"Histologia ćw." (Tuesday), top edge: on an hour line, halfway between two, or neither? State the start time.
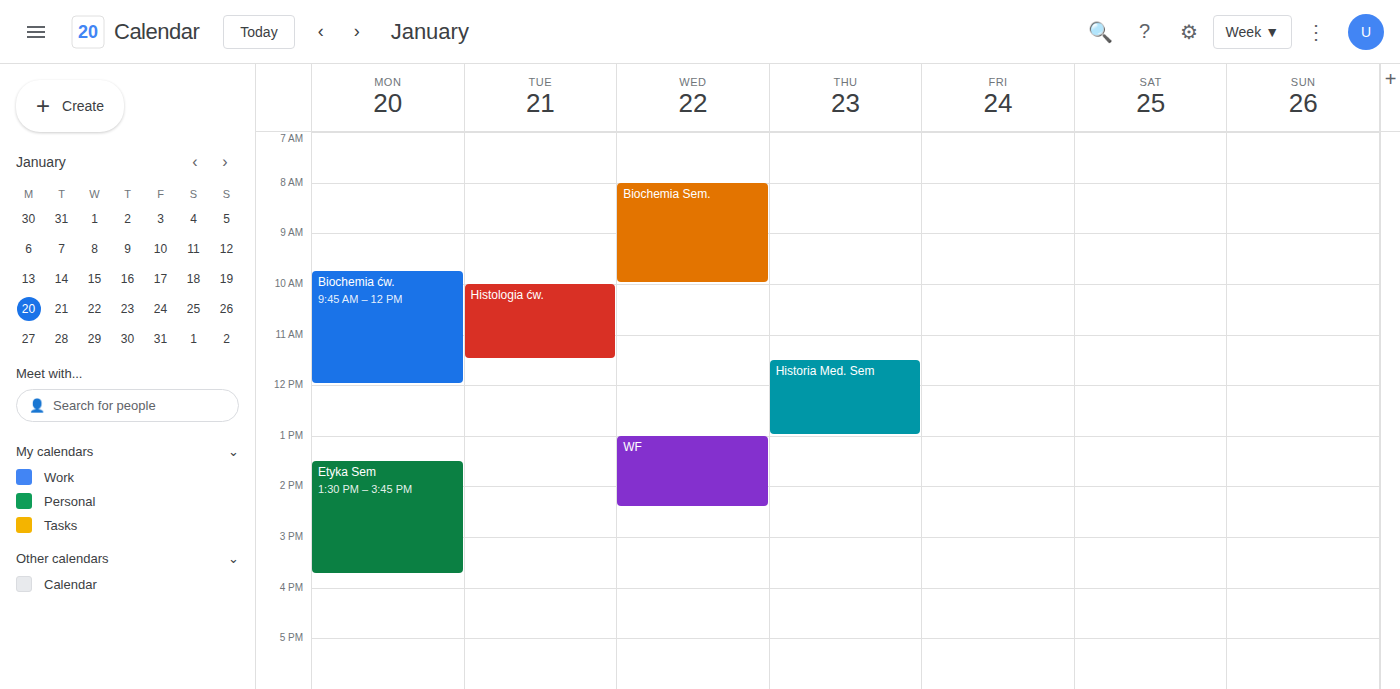
10:00 AM -- exactly on the 10 AM line.